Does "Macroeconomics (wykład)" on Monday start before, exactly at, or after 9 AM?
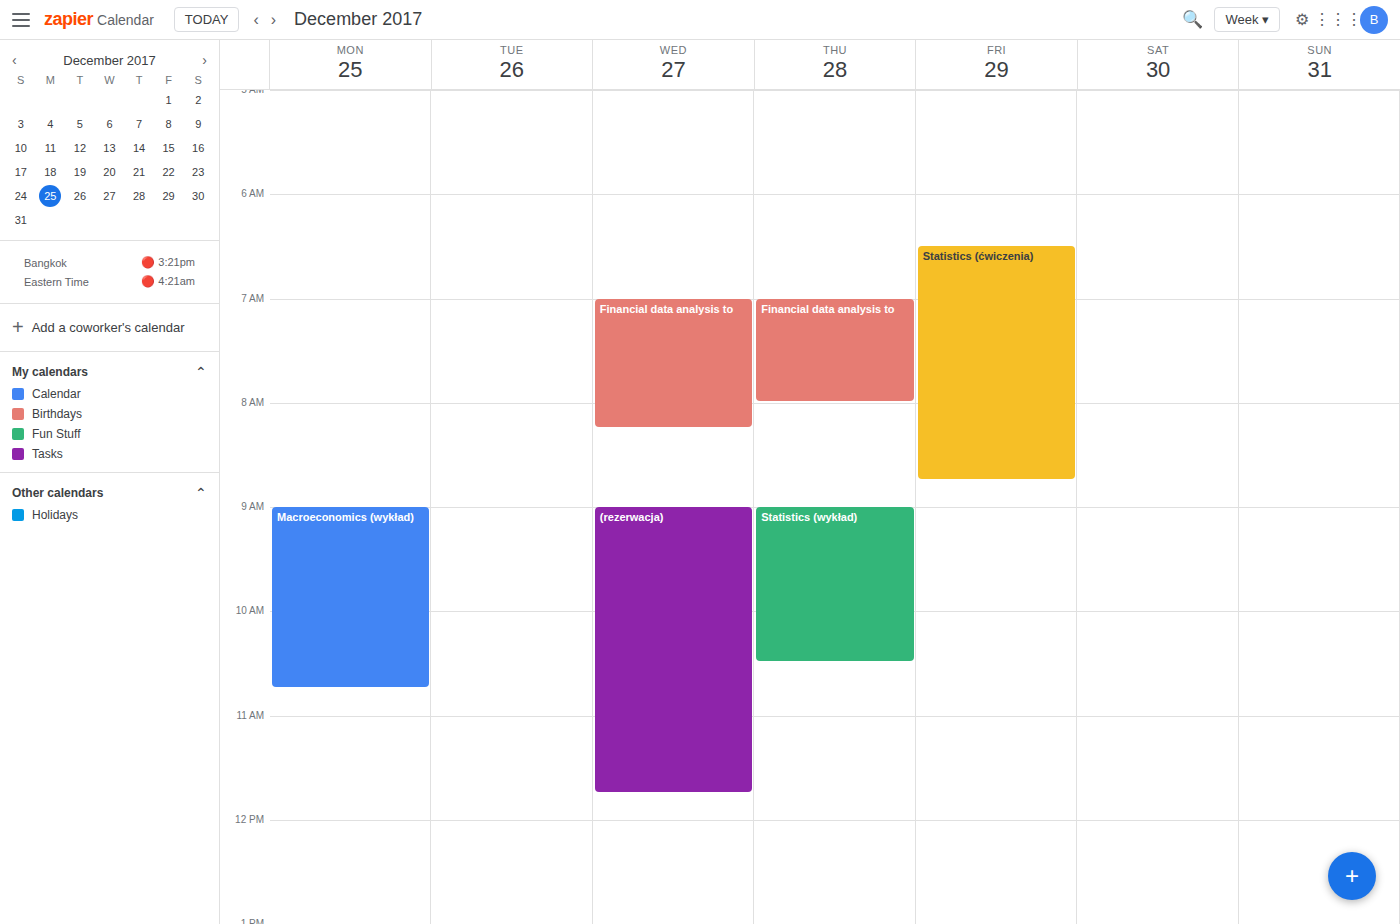
9:00 AM -- exactly at 9 AM, on the 9 AM line.